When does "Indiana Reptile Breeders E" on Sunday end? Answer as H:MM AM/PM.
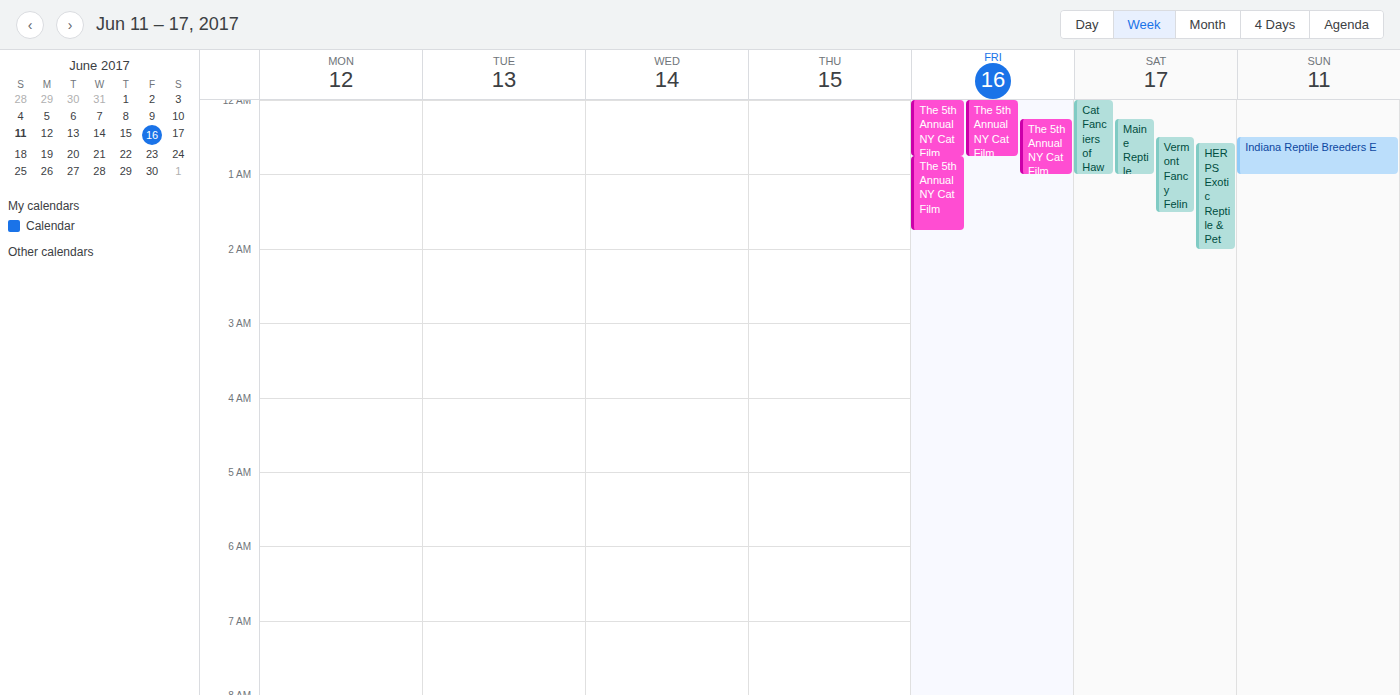
1:00 AM